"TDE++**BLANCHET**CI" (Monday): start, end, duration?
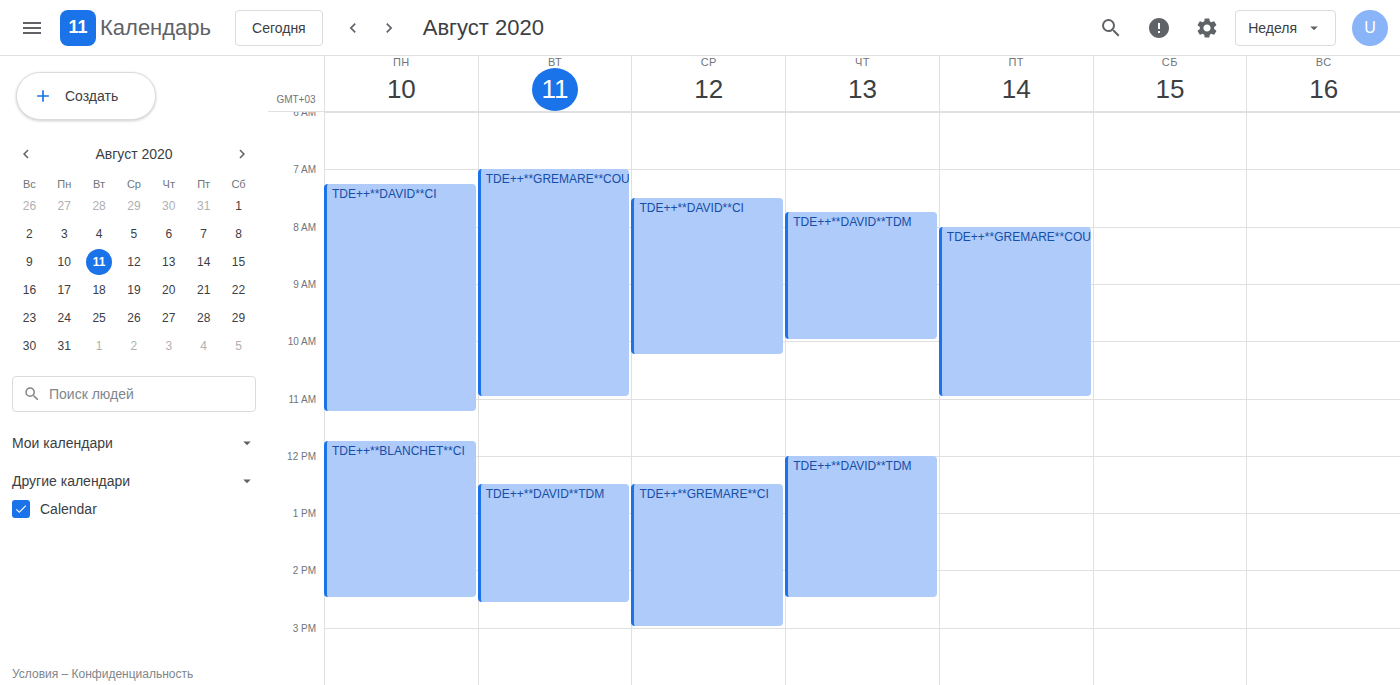
11:45 AM to 2:30 PM, 2 hours 45 minutes